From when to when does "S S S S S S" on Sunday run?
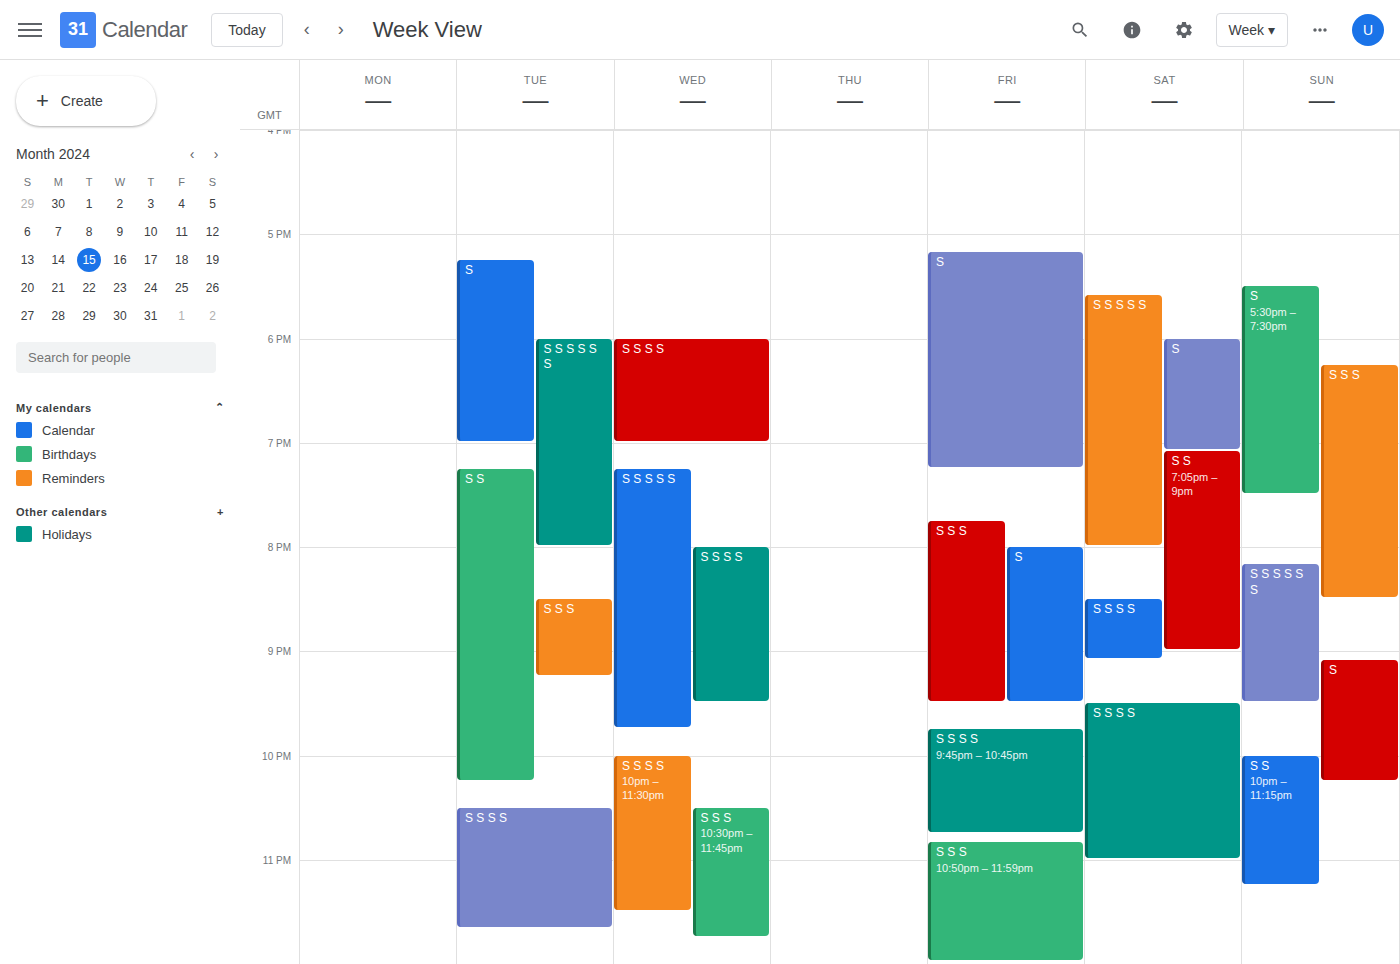
8:10 PM to 9:30 PM